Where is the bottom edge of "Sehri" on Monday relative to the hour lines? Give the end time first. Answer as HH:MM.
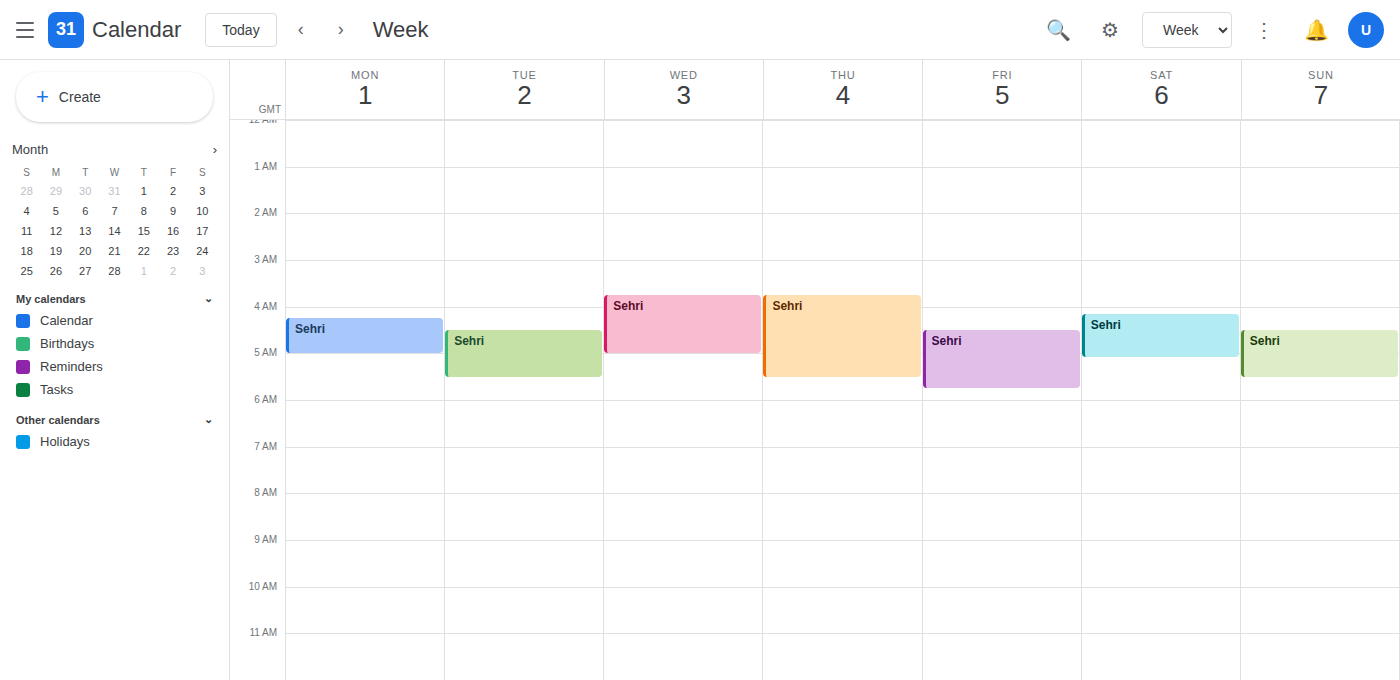
05:00 -- exactly on the 05:00 line.